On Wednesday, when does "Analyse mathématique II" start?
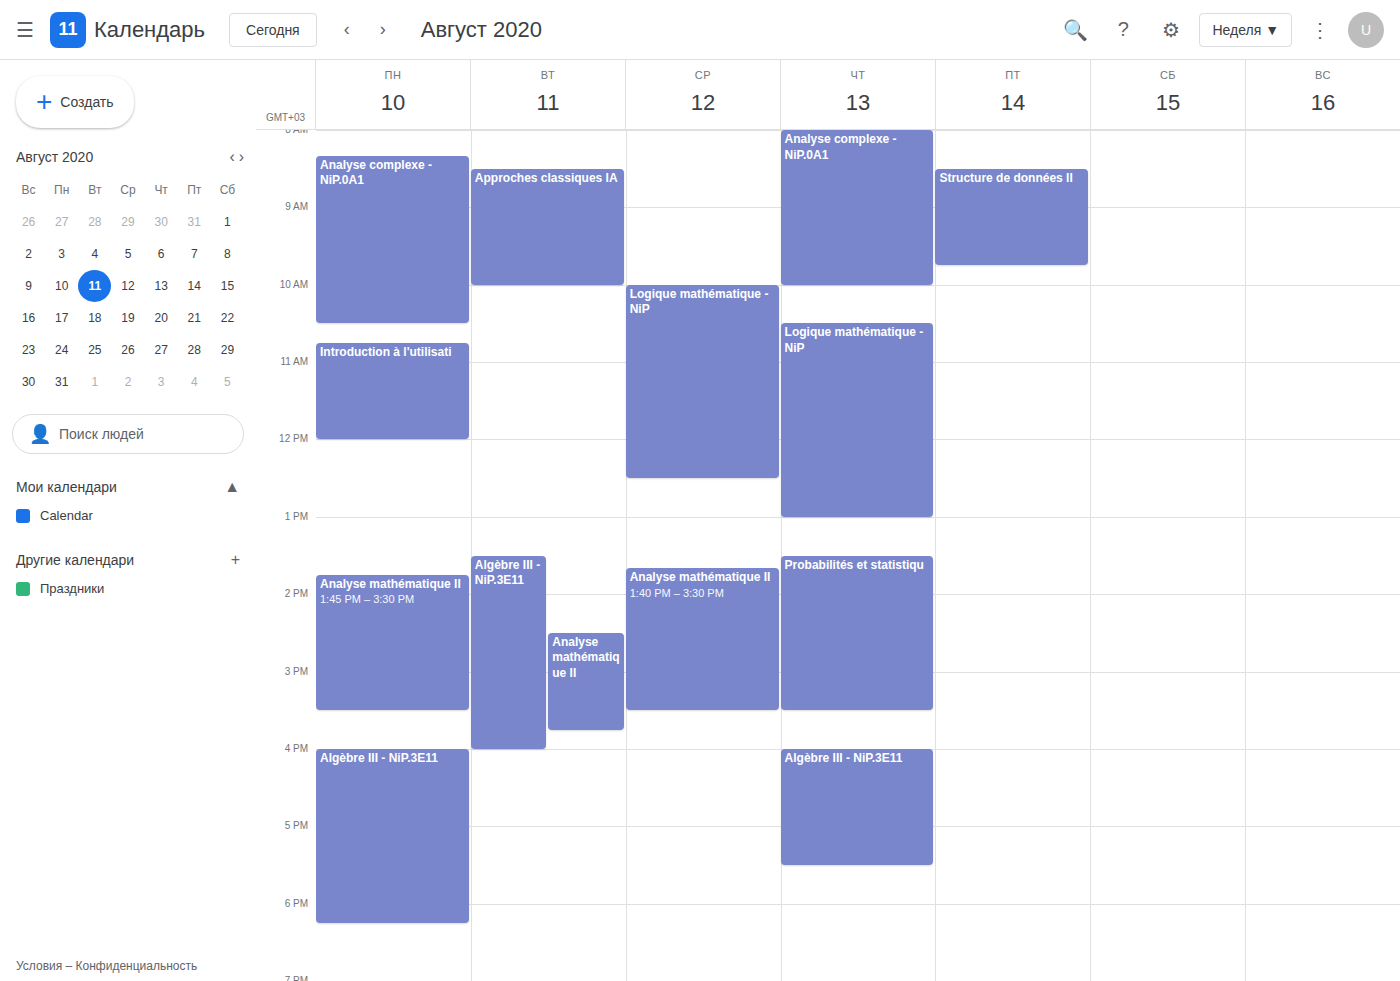
1:40 PM